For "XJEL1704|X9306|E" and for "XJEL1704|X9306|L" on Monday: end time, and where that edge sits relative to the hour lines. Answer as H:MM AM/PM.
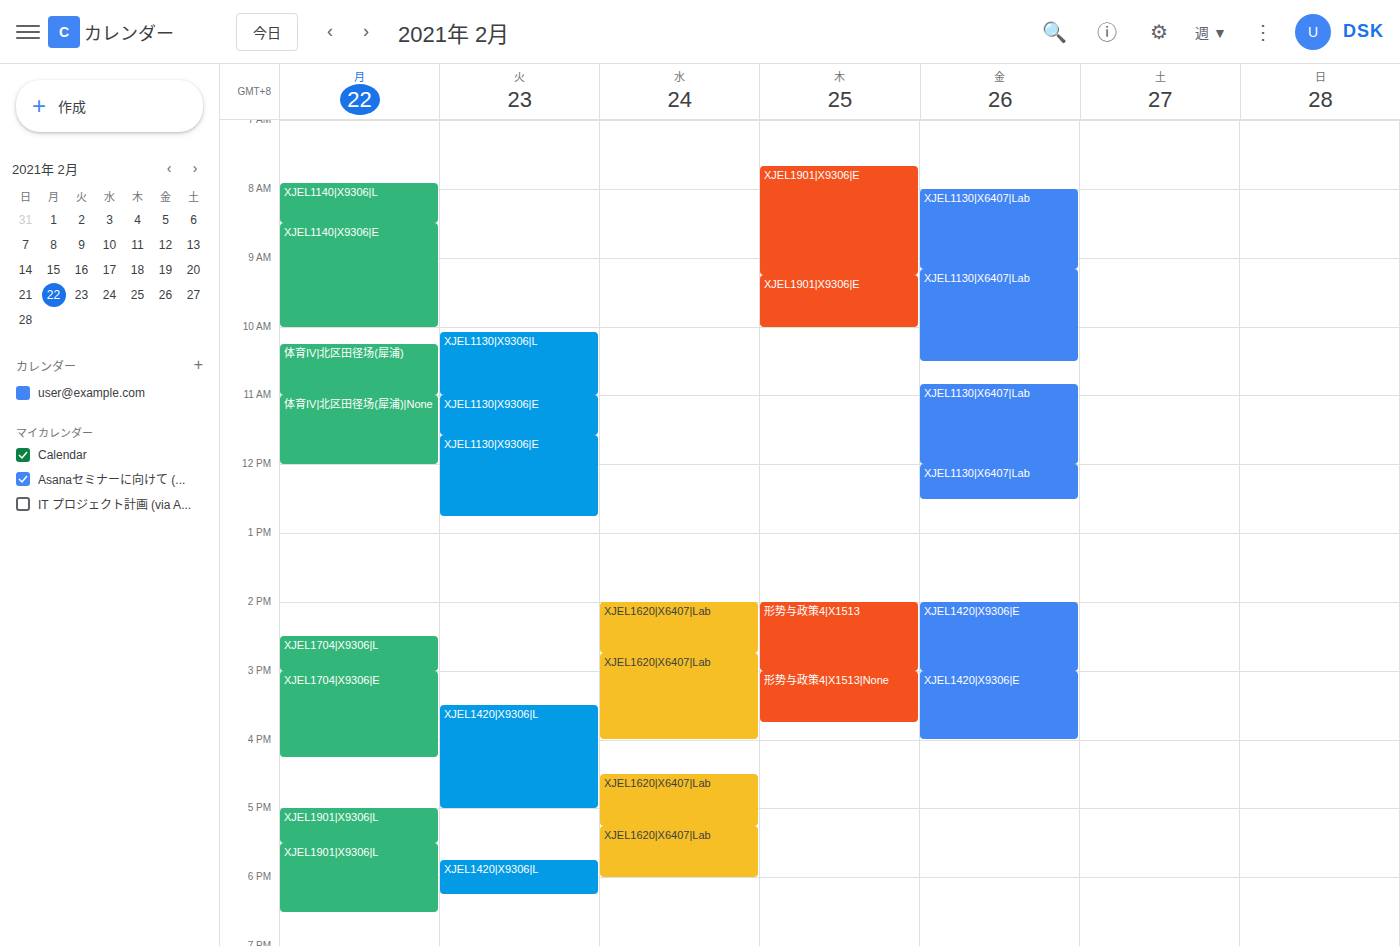
"XJEL1704|X9306|E": 4:15 PM, neither: a quarter of the way from the 4 PM line to the 5 PM line. "XJEL1704|X9306|L": 3:00 PM, exactly on the 3 PM line.